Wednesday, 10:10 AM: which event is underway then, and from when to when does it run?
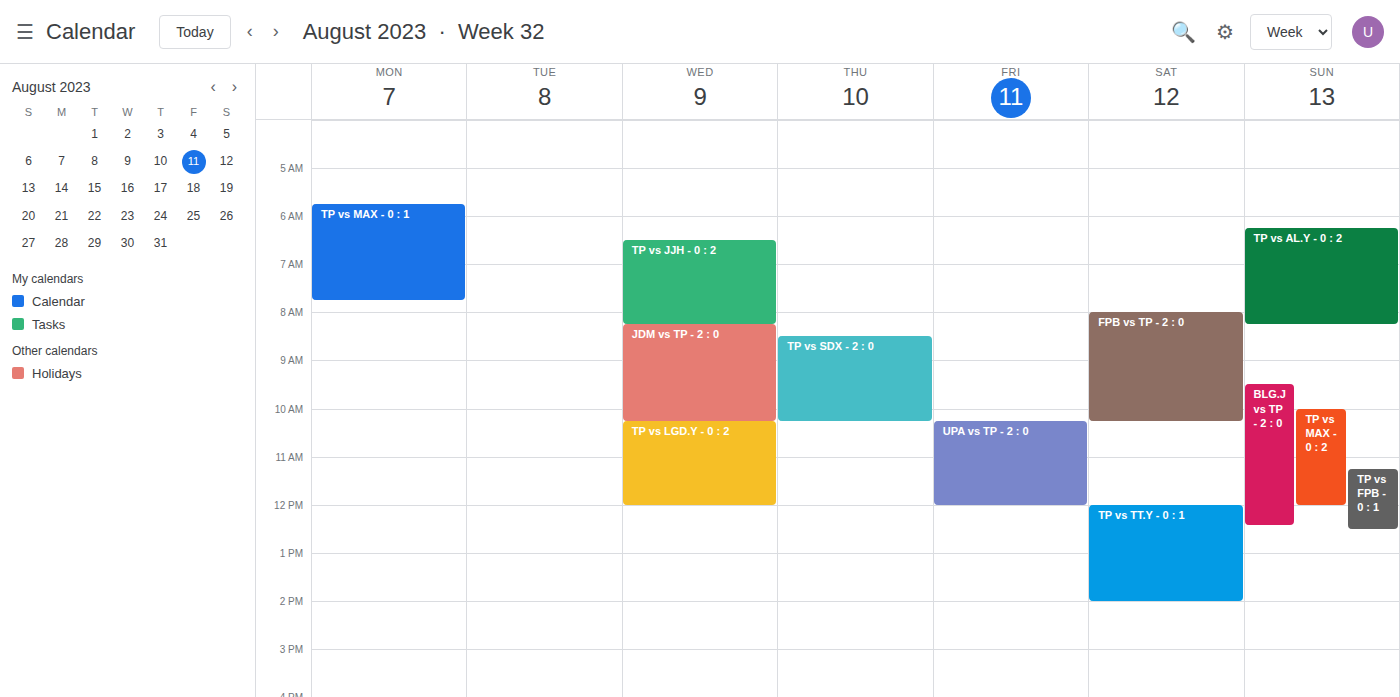
"JDM vs TP - 2 : 0", 8:15 AM to 10:15 AM